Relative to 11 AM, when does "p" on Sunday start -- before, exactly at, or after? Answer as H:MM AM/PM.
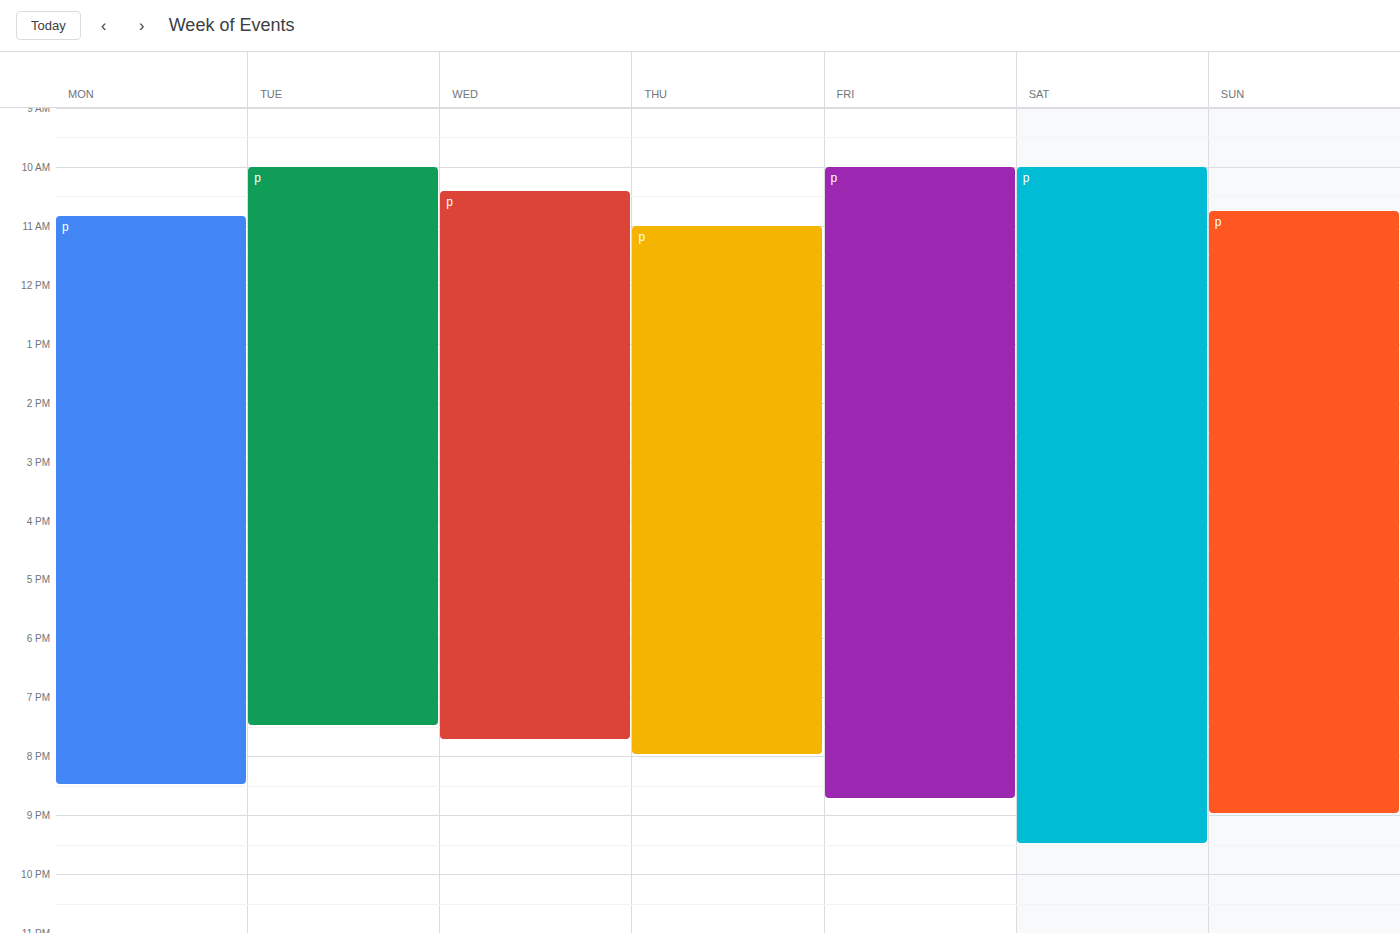
10:45 AM -- before 11 AM, 15 minutes above the 11 AM line.